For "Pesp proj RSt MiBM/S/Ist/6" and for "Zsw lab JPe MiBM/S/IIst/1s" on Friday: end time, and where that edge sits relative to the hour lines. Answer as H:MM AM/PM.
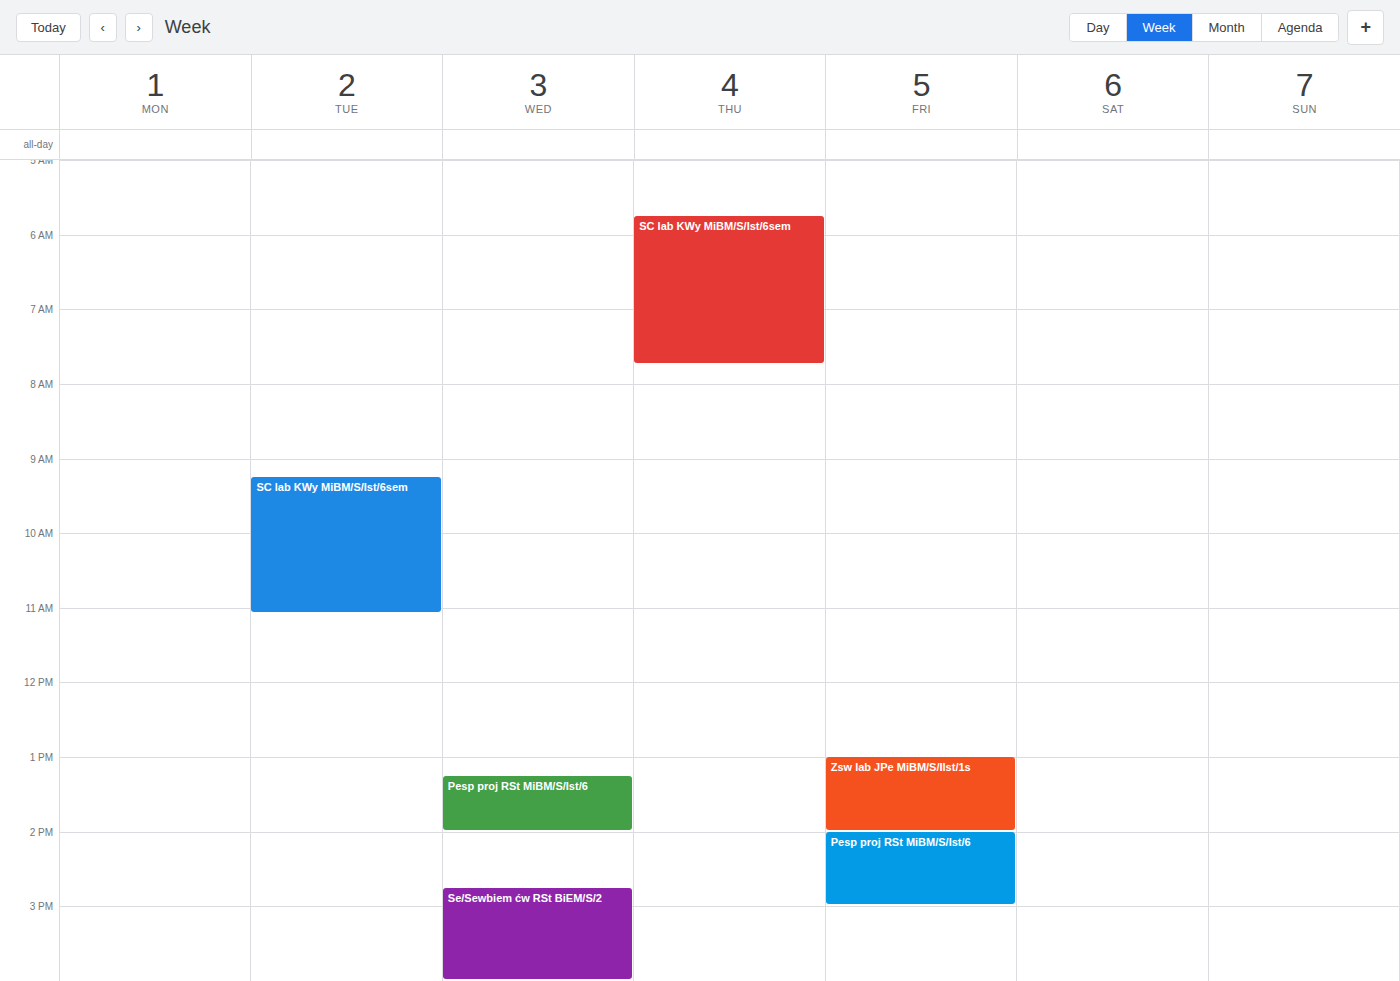
"Pesp proj RSt MiBM/S/Ist/6": 3:00 PM, exactly on the 3 PM line. "Zsw lab JPe MiBM/S/IIst/1s": 2:00 PM, exactly on the 2 PM line.